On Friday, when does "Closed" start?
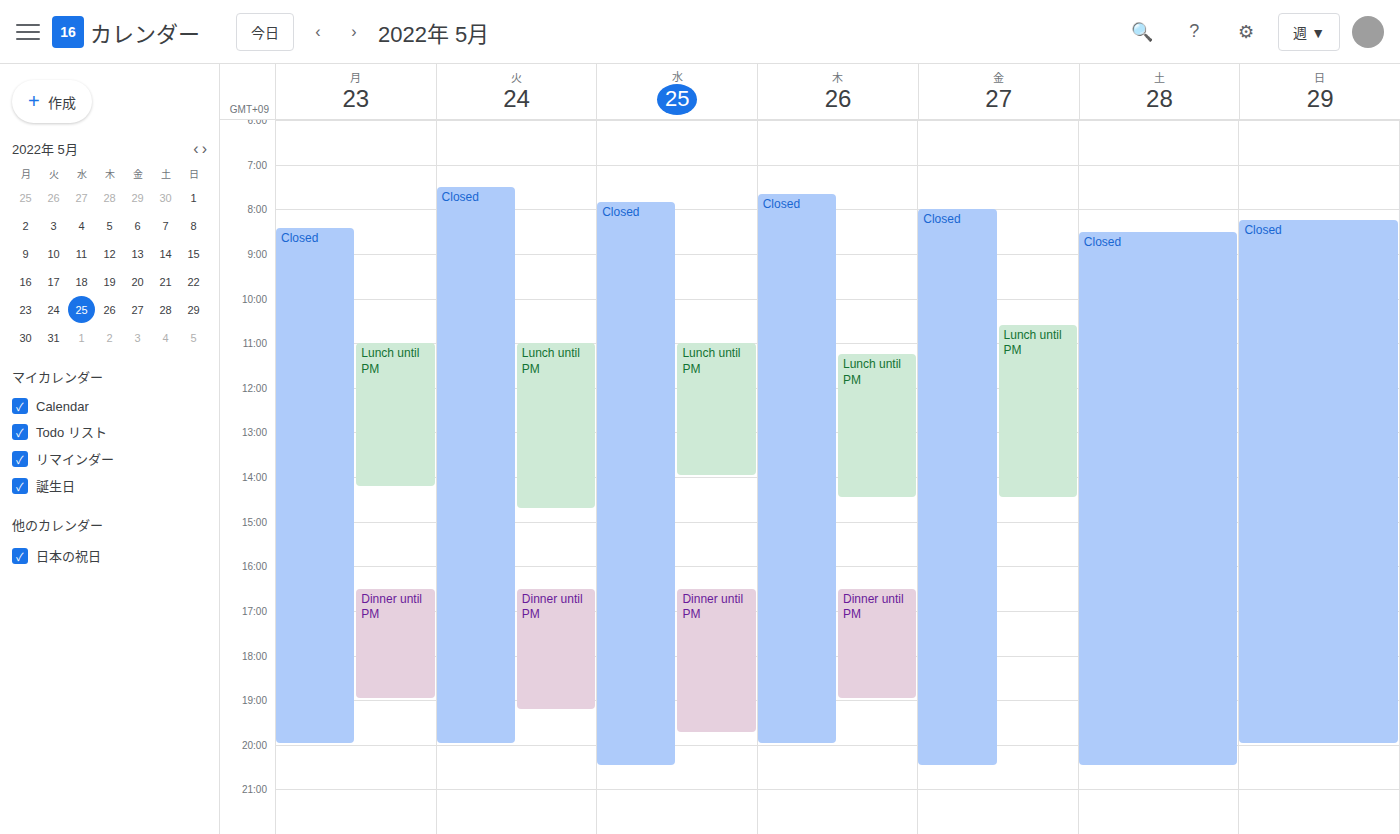
8:00 AM